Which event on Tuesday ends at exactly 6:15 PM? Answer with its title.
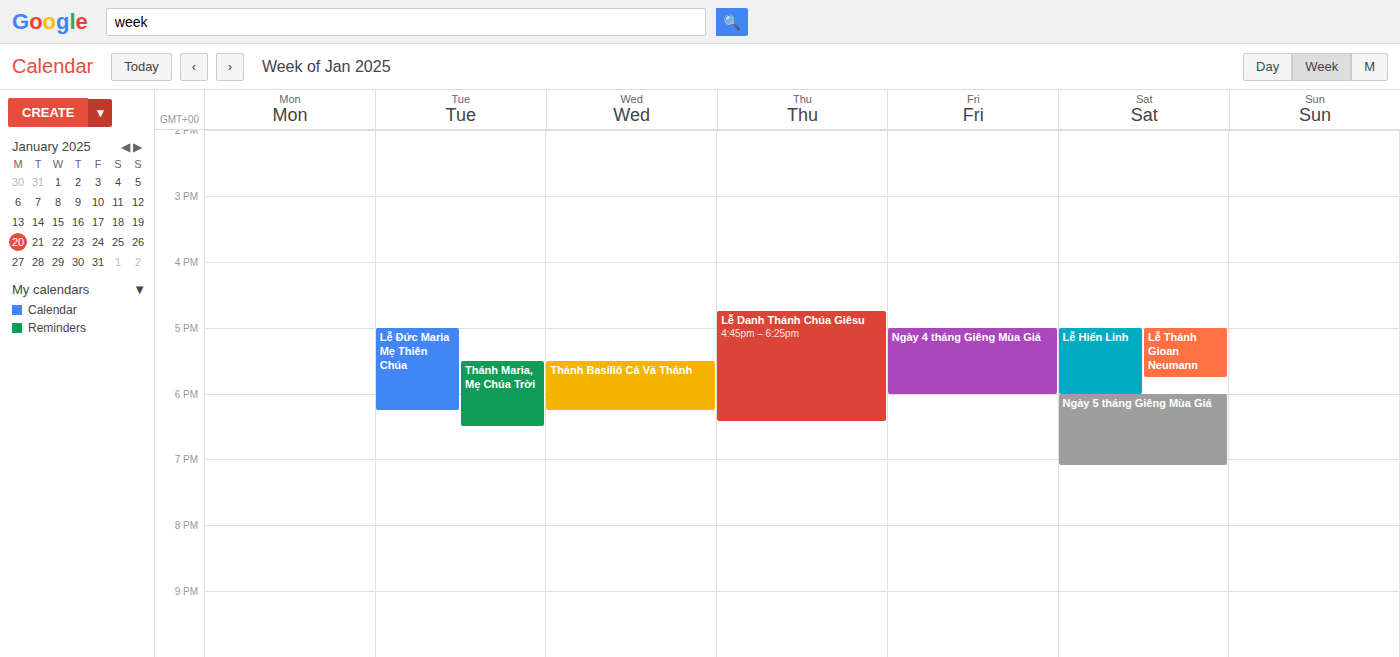
"Lễ Ðức Maria Mẹ Thiên Chúa"